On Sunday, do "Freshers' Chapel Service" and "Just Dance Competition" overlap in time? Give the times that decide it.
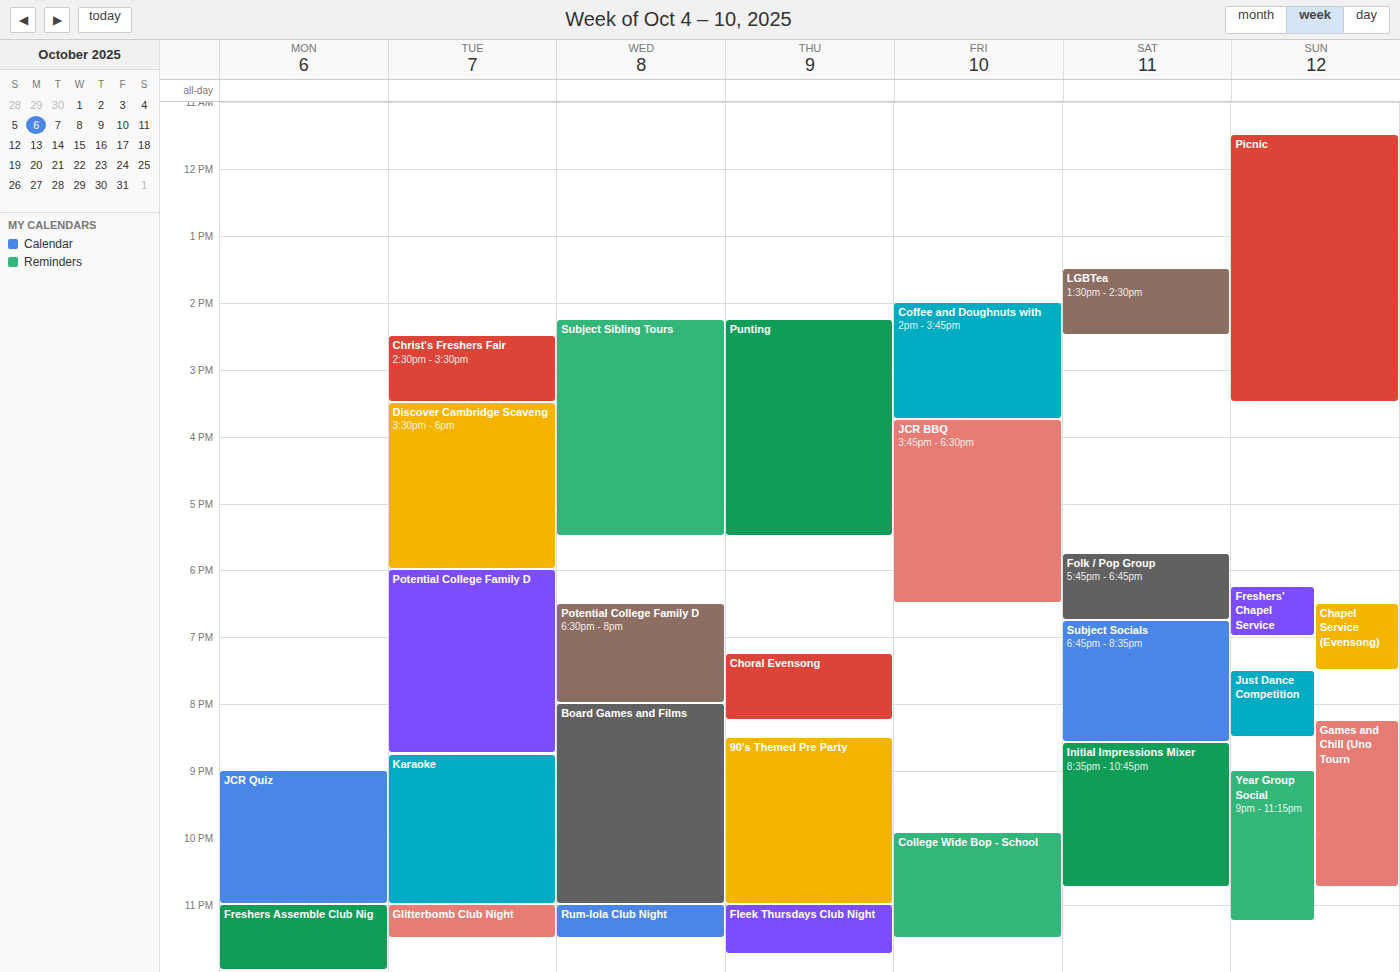
"Freshers' Chapel Service" ends at 7:00 PM and "Just Dance Competition" starts at 7:30 PM -- no overlap.